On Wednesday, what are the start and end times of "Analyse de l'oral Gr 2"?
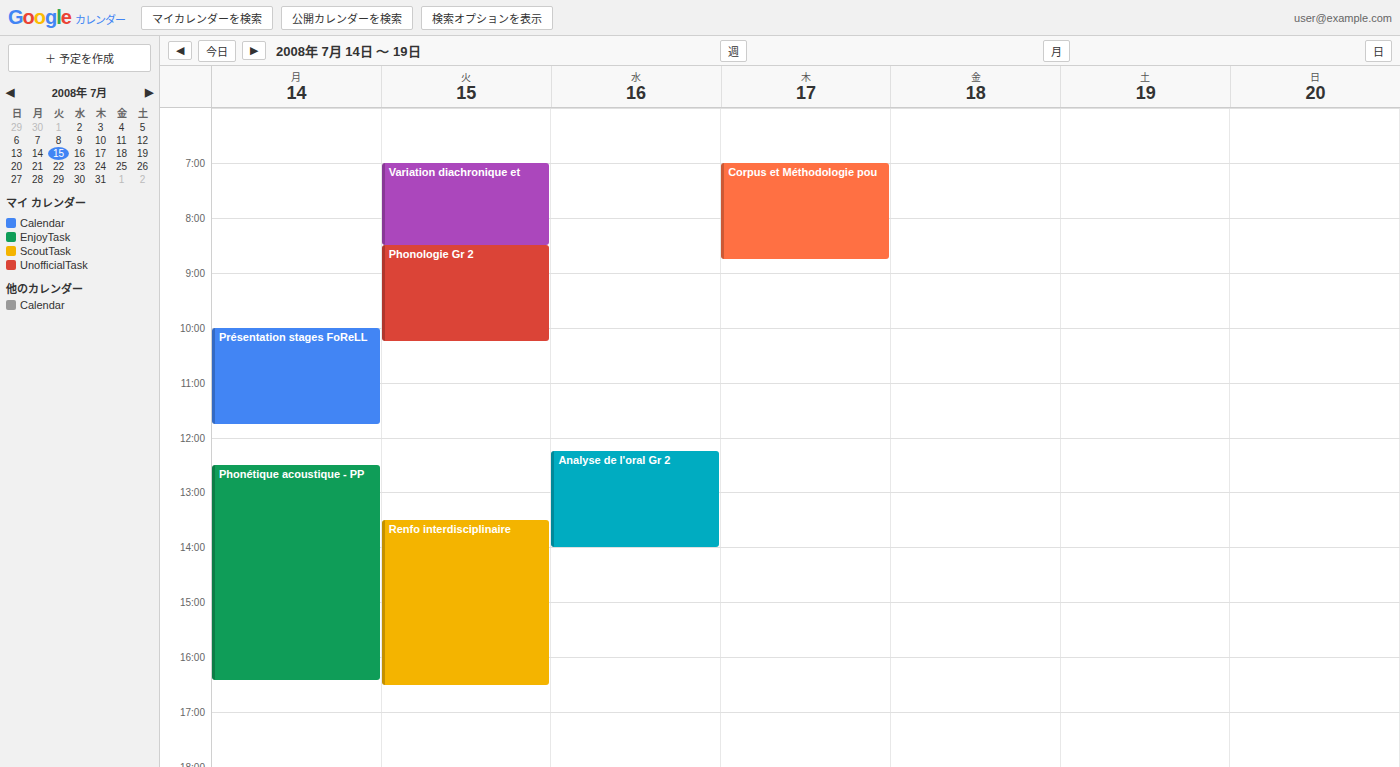
12:15 PM to 2:00 PM